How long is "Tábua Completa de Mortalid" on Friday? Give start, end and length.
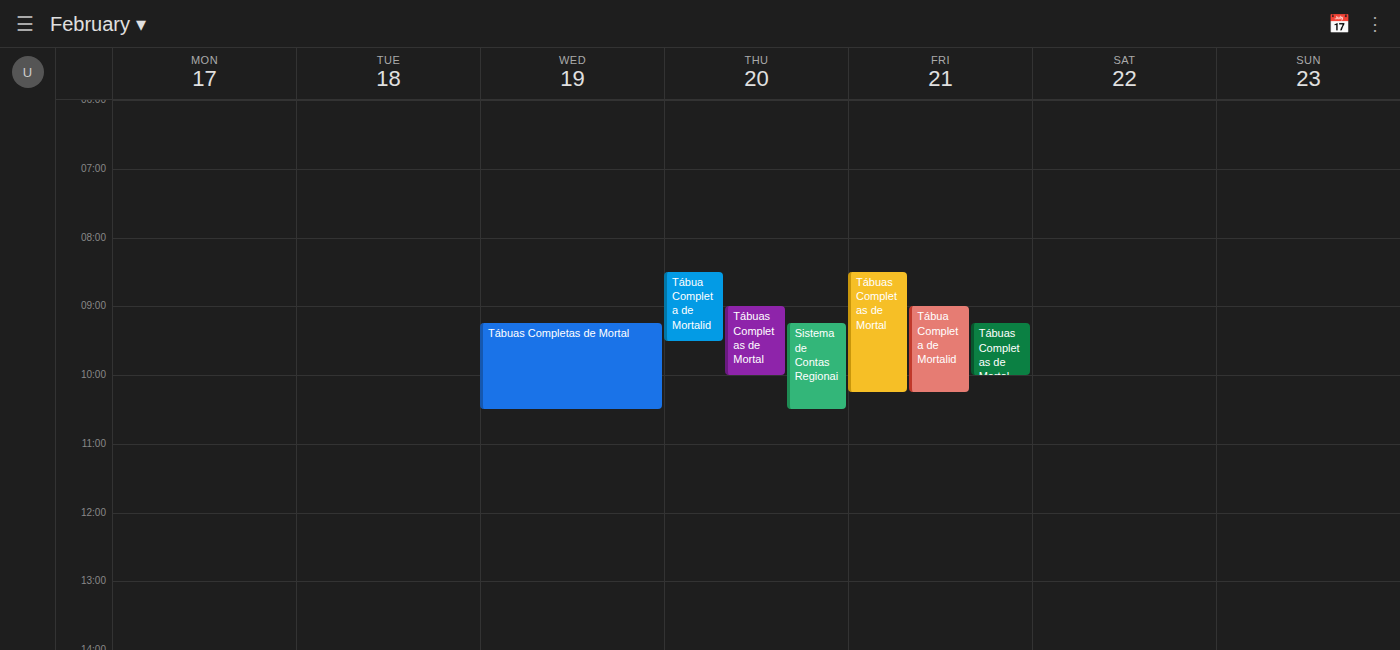
9:00 AM to 10:15 AM, 1 hour 15 minutes